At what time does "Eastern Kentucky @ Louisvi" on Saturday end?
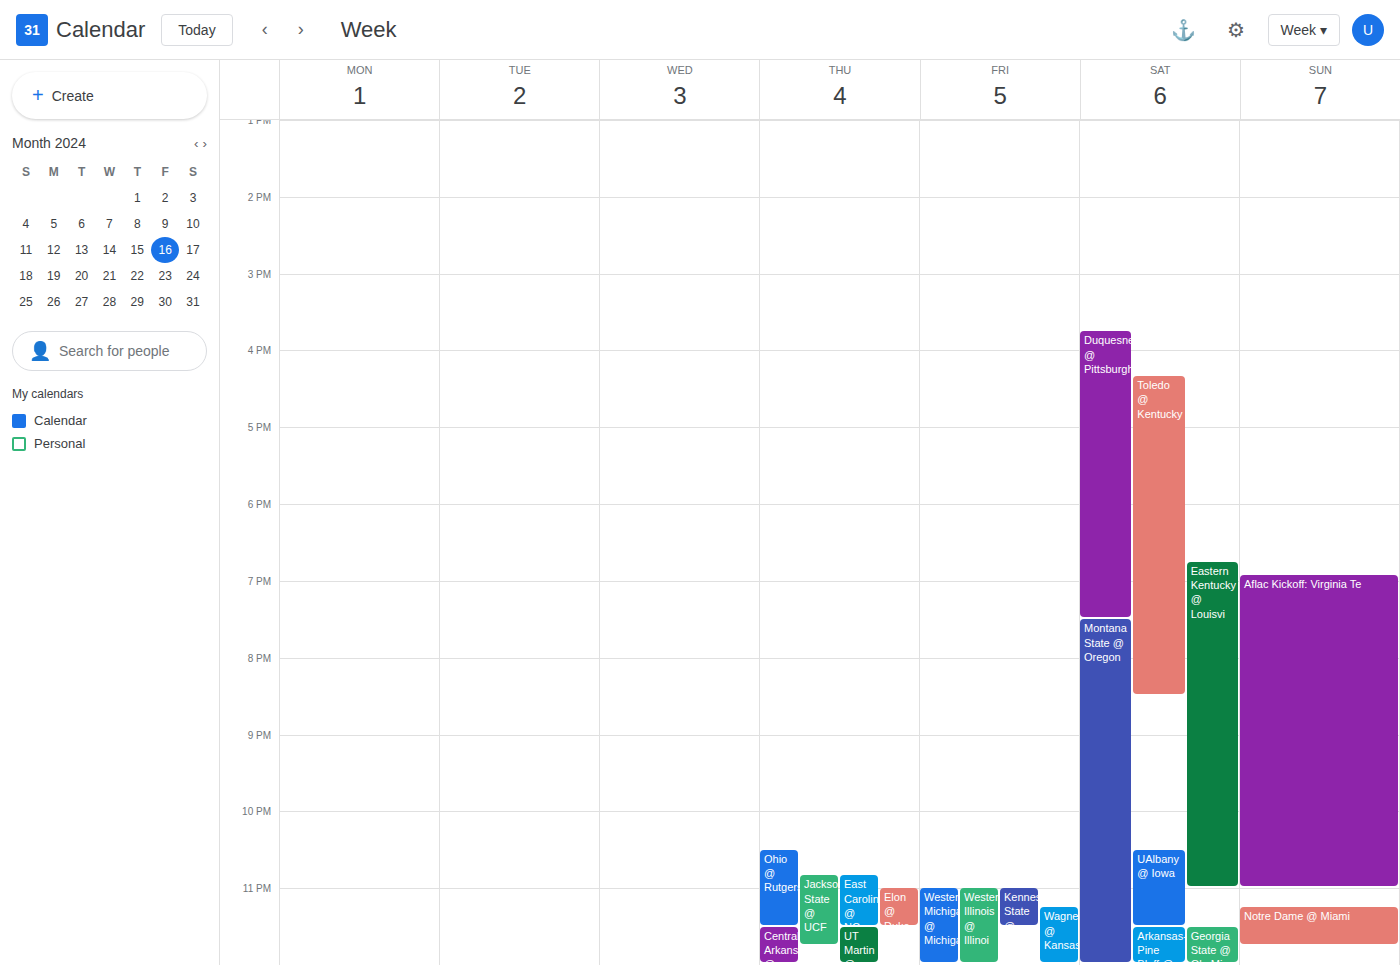
11:00 PM